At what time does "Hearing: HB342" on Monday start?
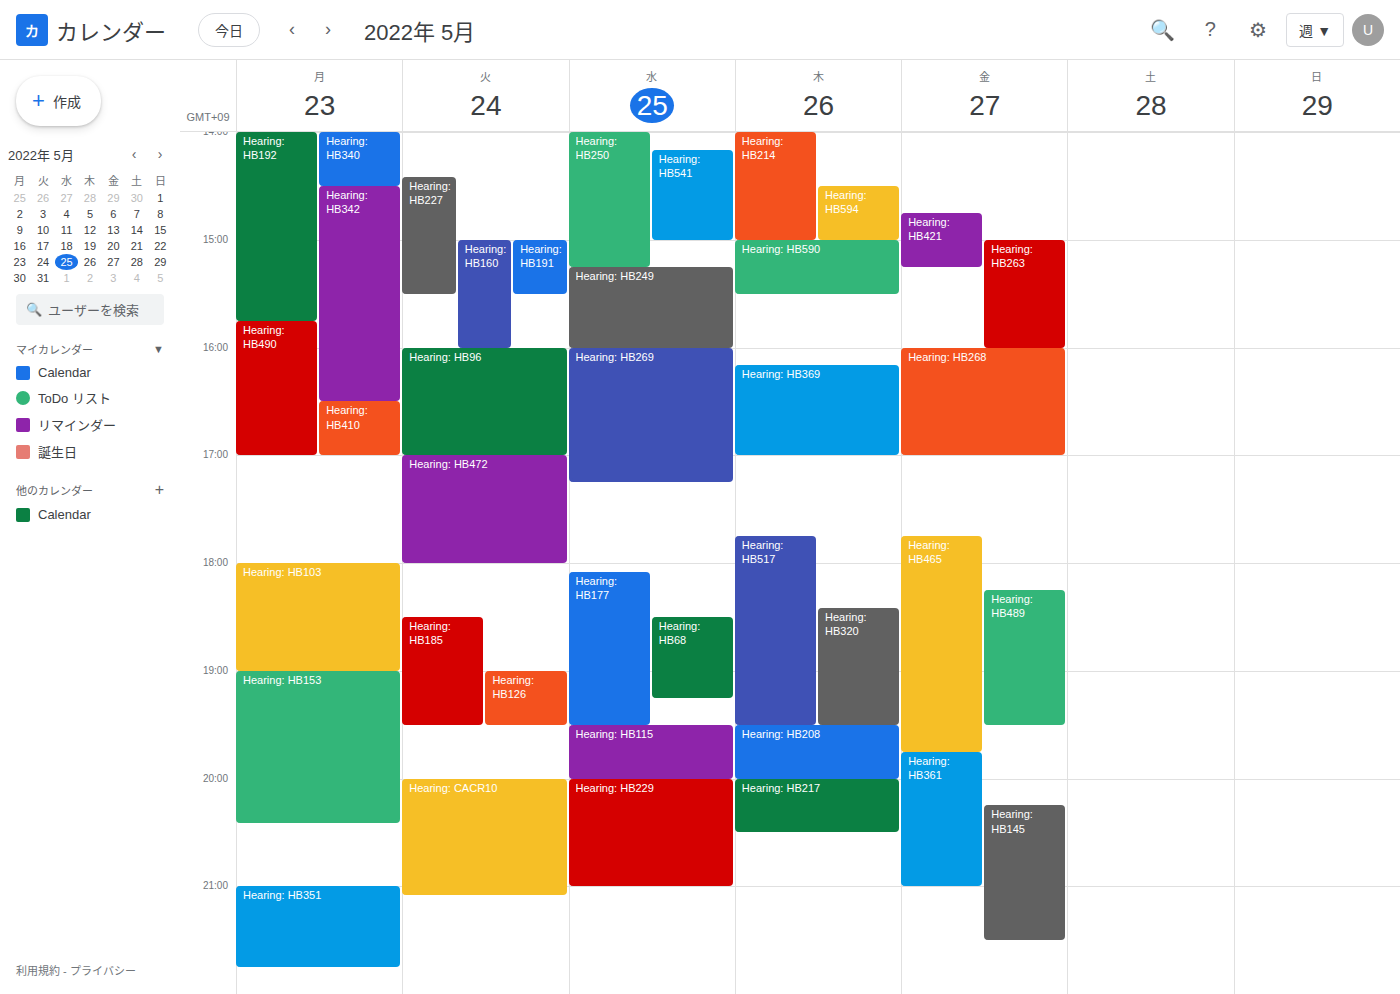
14:30